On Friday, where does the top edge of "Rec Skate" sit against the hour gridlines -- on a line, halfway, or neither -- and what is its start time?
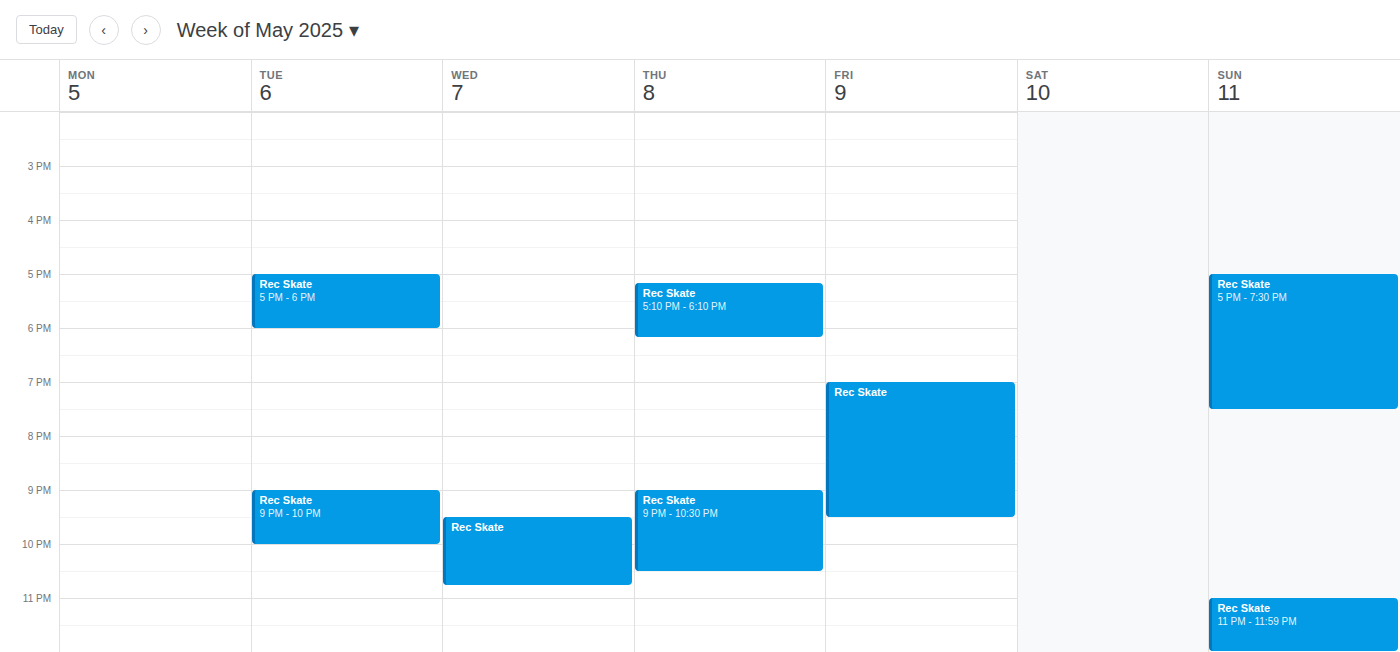
19:00 -- exactly on the 19:00 line.